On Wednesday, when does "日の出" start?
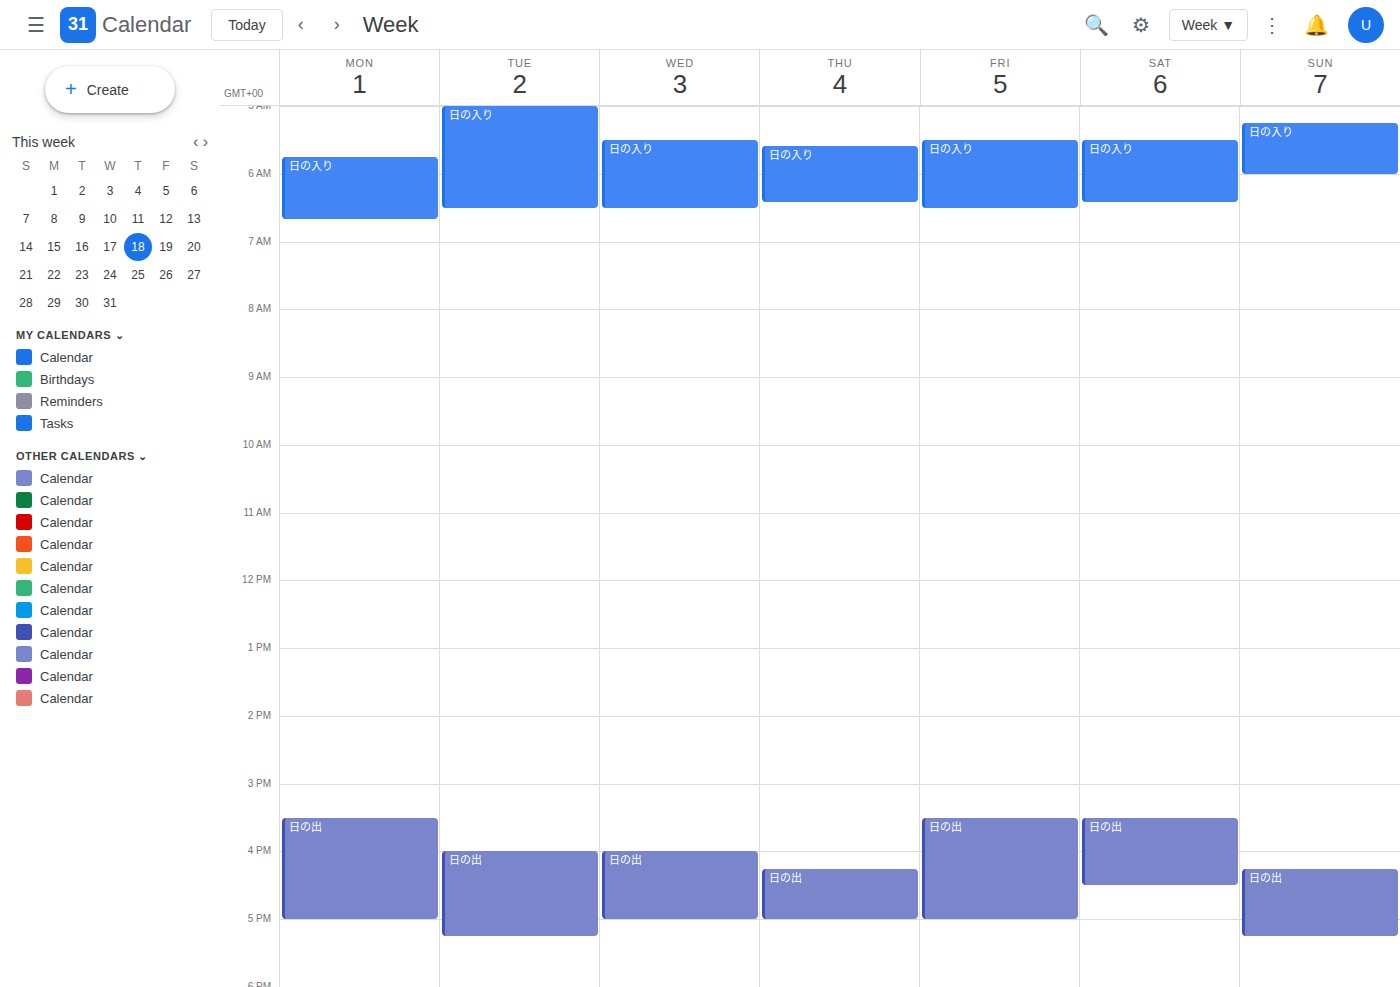
4:00 PM